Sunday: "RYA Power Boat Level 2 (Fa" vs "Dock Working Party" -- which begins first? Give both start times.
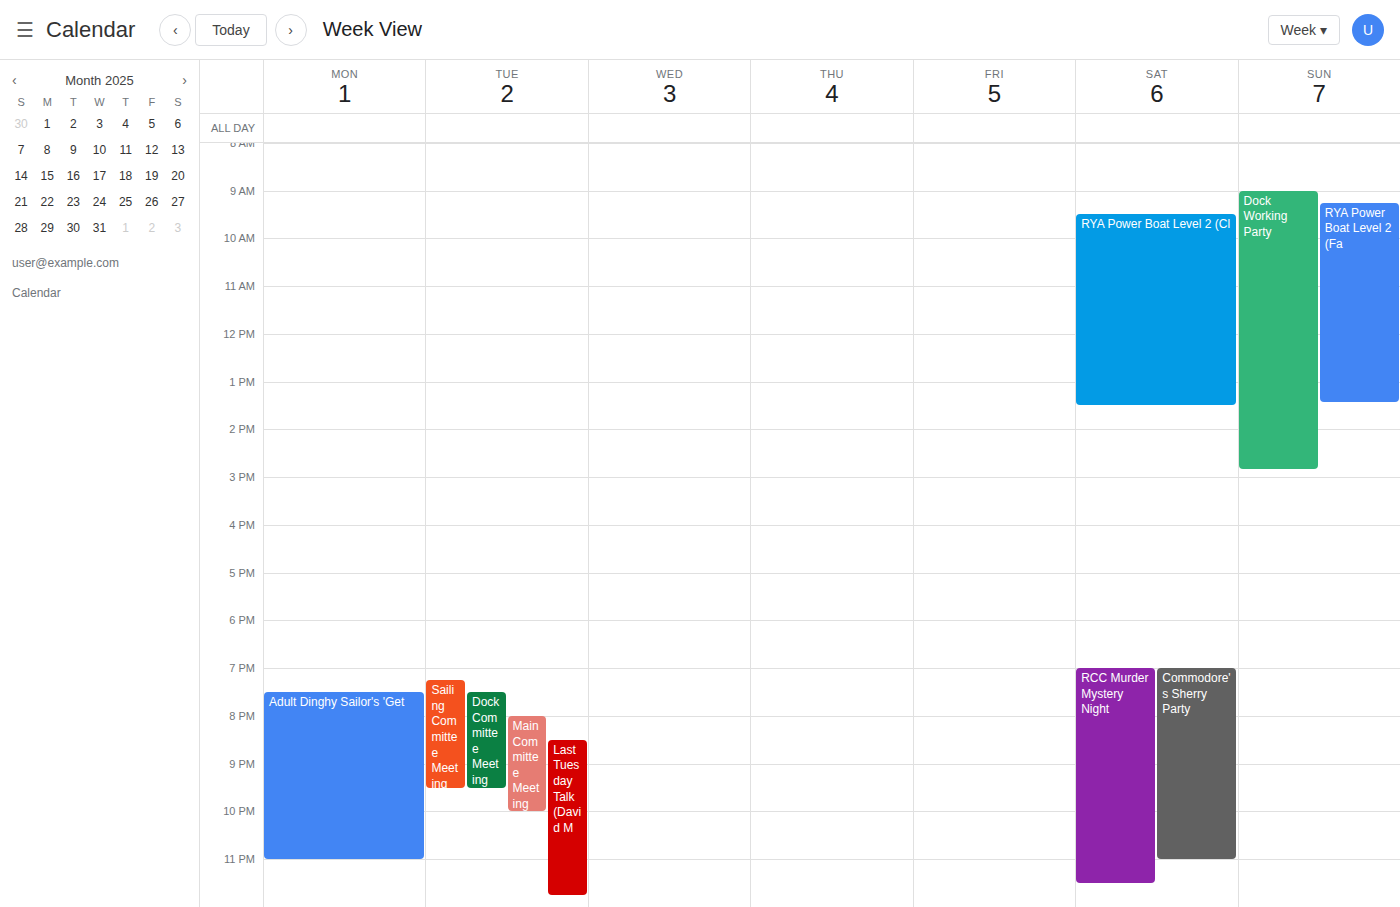
"Dock Working Party" 9:00 AM; "RYA Power Boat Level 2 (Fa" 9:15 AM.